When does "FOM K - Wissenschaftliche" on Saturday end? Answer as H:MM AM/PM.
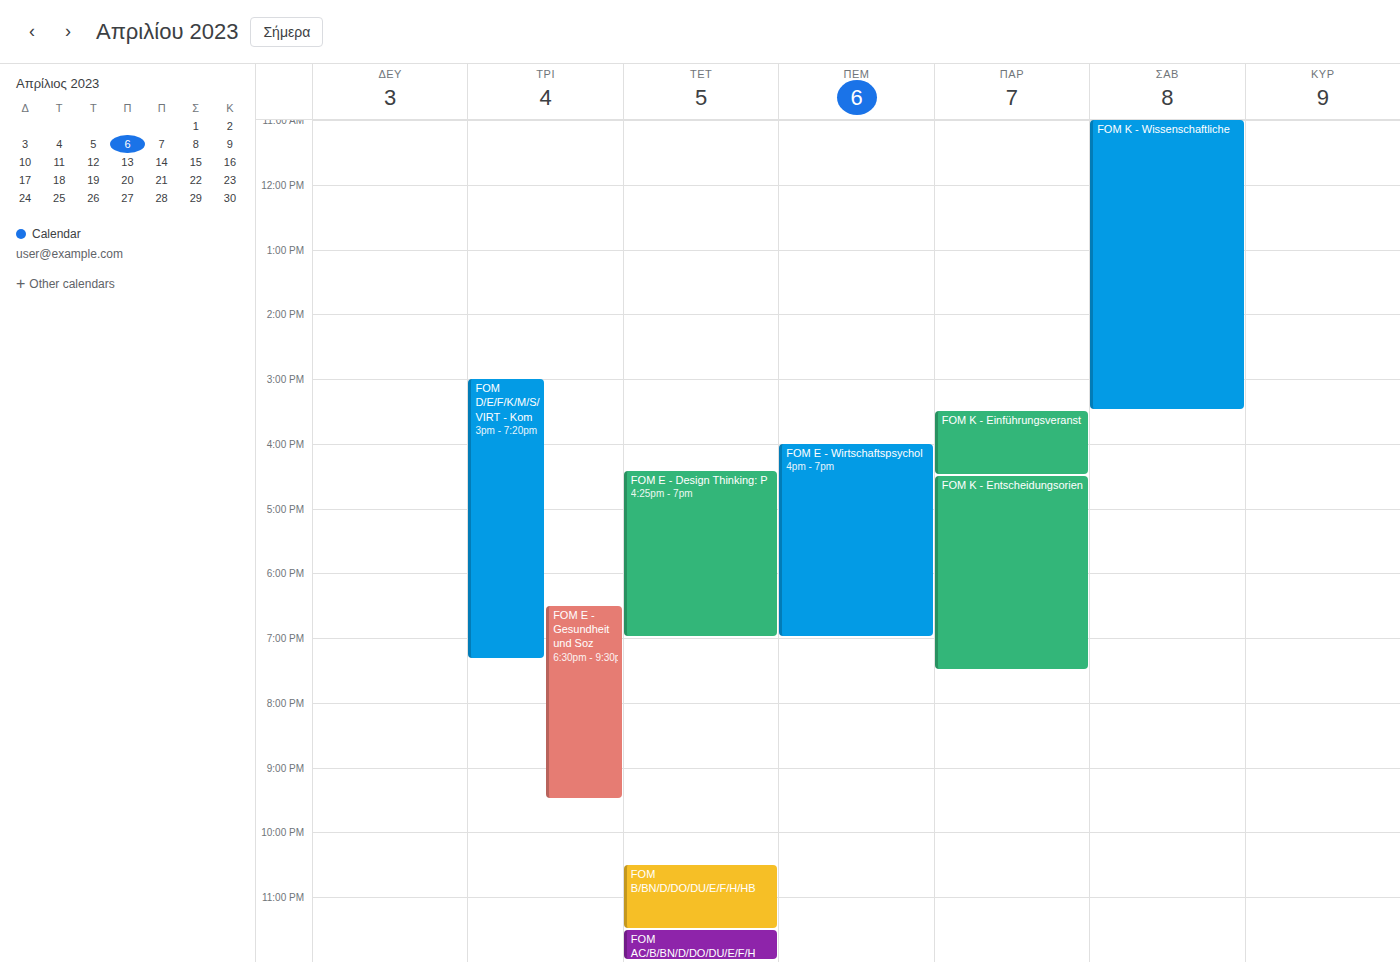
3:30 PM